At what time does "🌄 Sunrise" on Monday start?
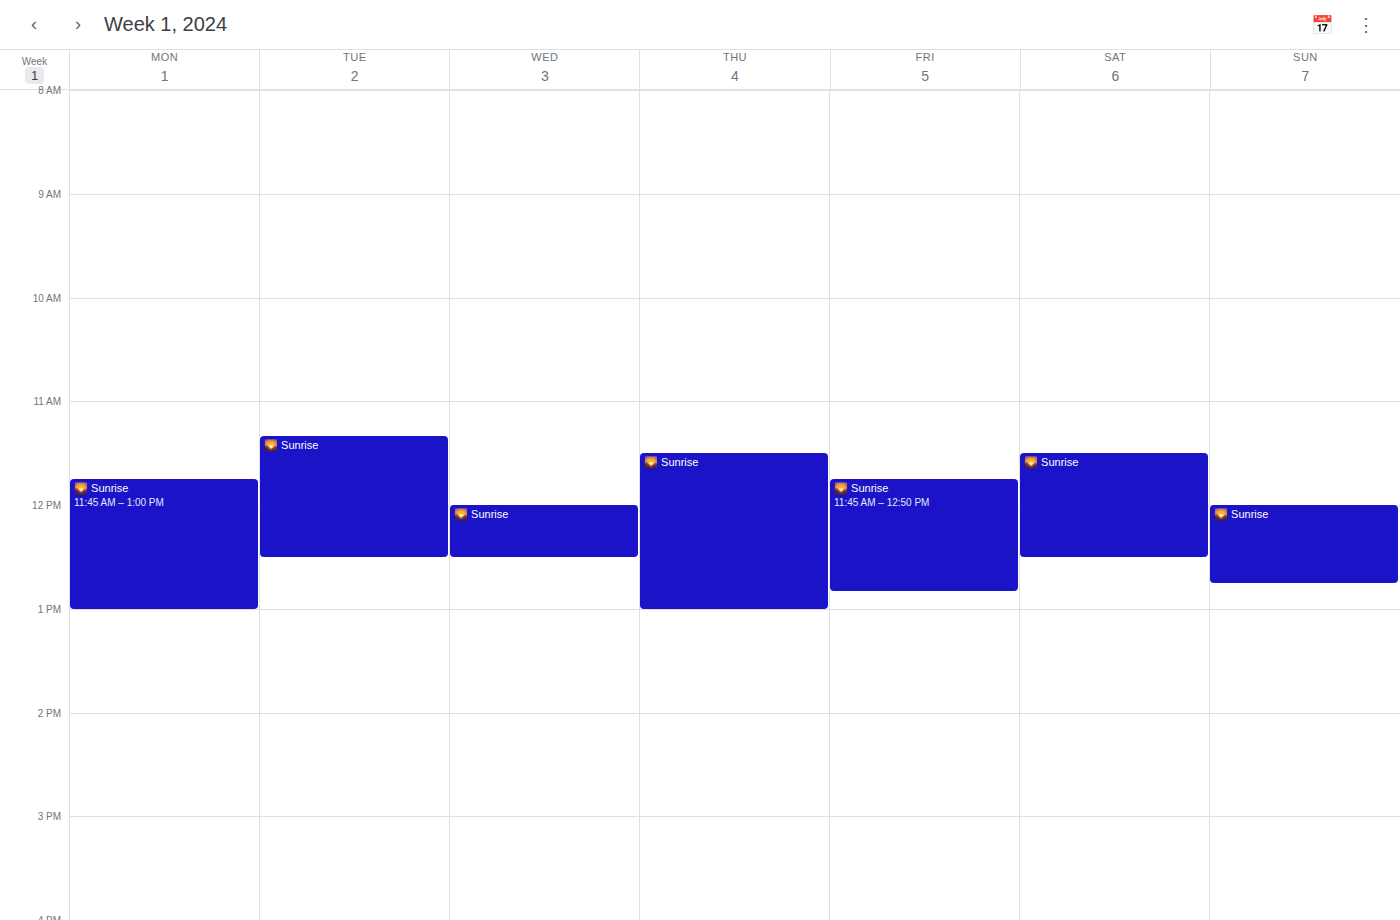
11:45 AM